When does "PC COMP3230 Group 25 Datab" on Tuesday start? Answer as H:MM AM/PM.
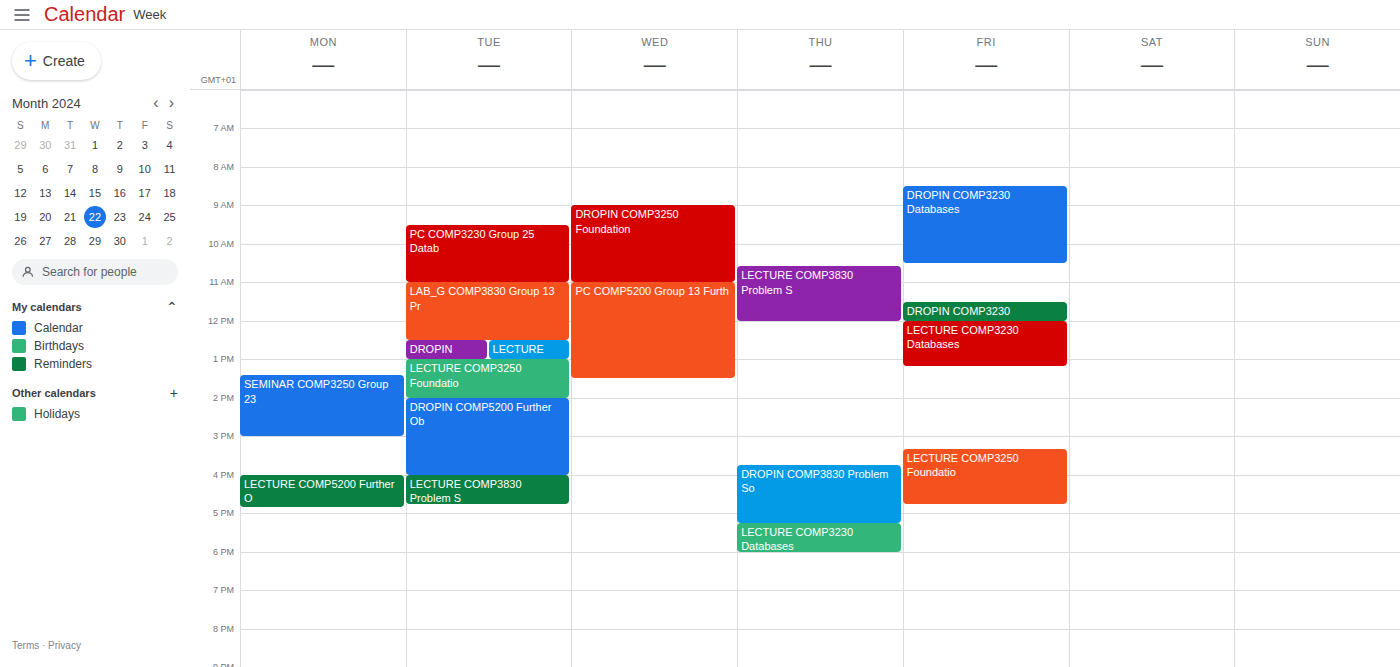
9:30 AM